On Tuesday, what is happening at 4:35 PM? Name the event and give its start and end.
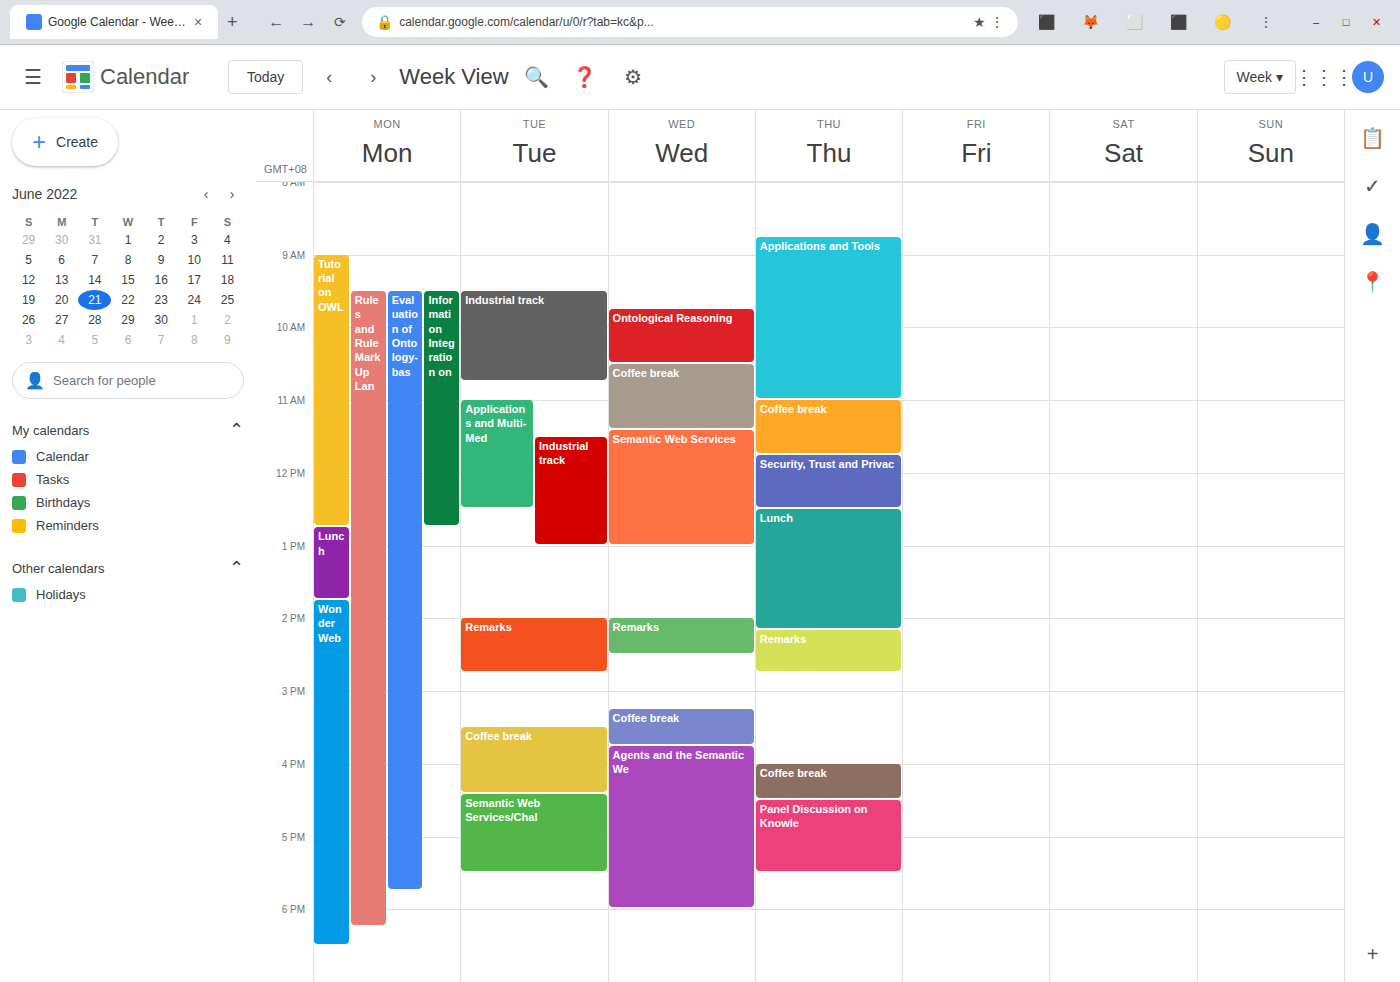
"Semantic Web Services/Chal", 4:25 PM to 5:30 PM